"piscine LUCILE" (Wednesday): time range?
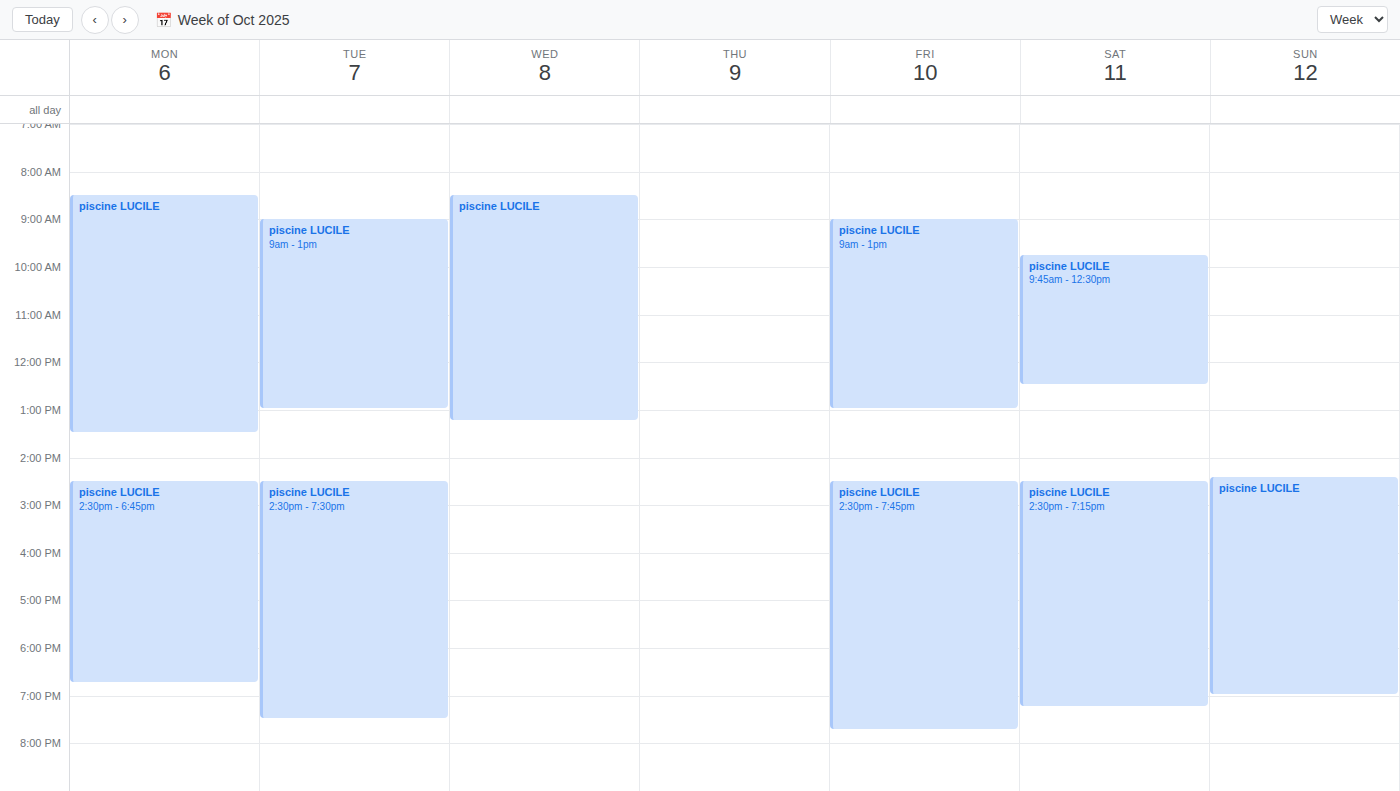
8:30 AM to 1:15 PM